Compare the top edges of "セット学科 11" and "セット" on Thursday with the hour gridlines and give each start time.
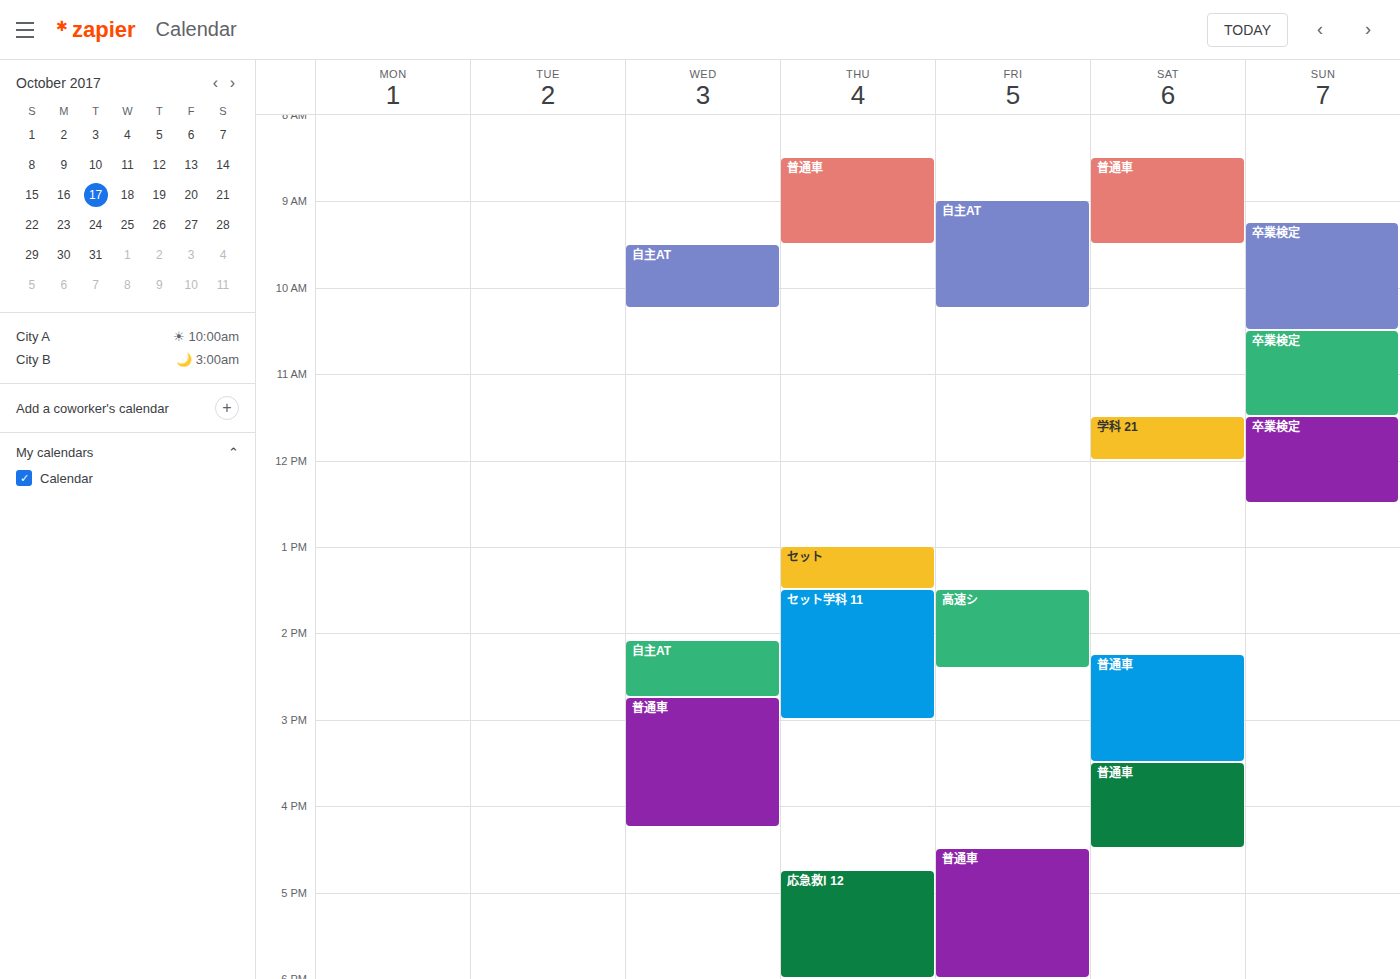
"セット学科 11": 1:30 PM, halfway between the 1 PM and 2 PM lines. "セット": 1:00 PM, exactly on the 1 PM line.